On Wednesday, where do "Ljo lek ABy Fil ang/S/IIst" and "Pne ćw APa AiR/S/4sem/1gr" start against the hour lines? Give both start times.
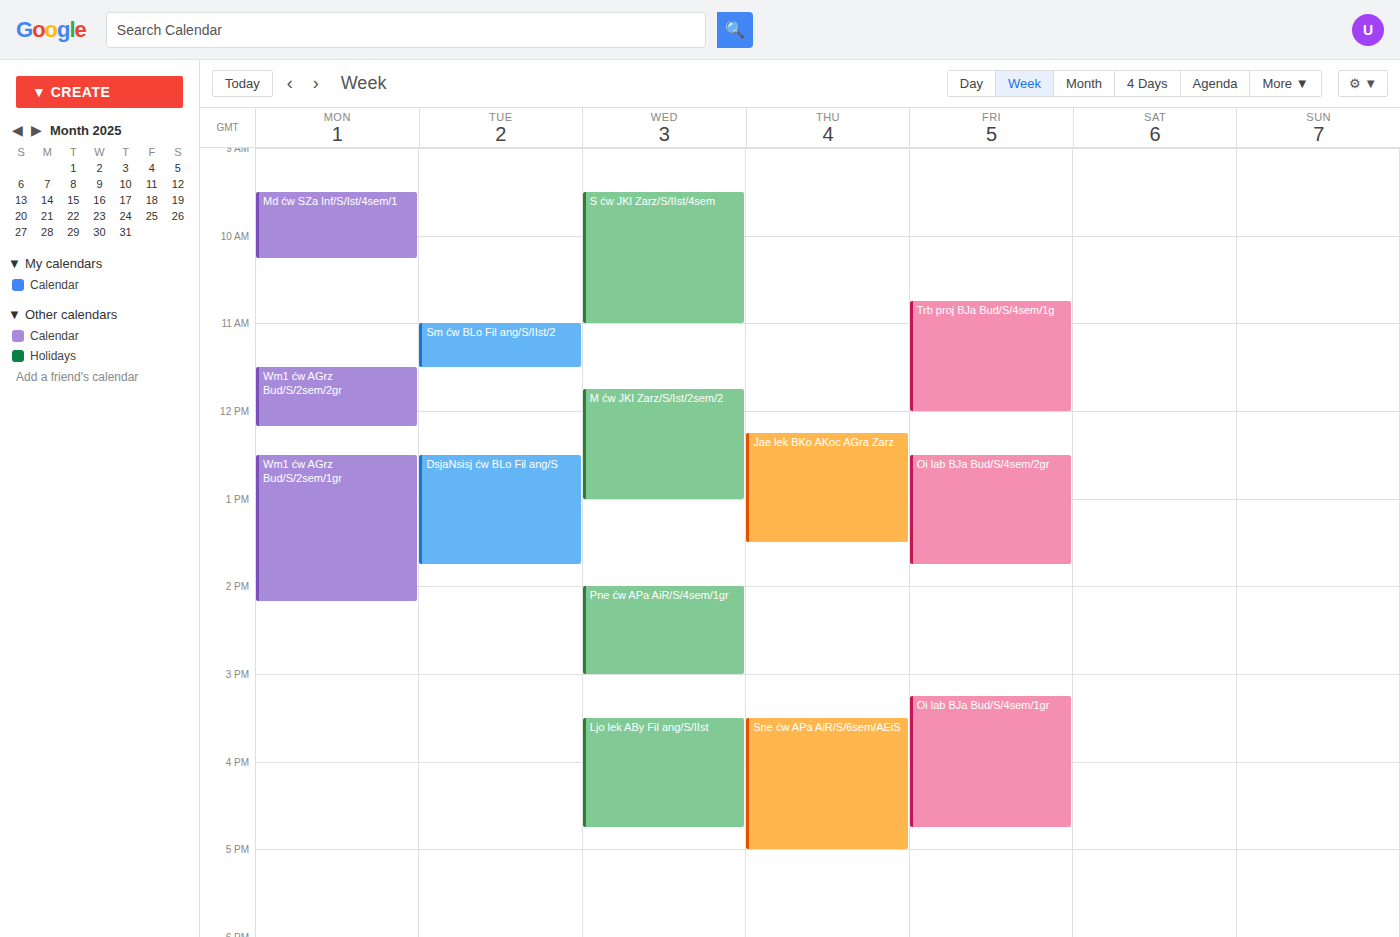
"Ljo lek ABy Fil ang/S/IIst": 3:30 PM, halfway between the 3 PM and 4 PM lines. "Pne ćw APa AiR/S/4sem/1gr": 2:00 PM, exactly on the 2 PM line.